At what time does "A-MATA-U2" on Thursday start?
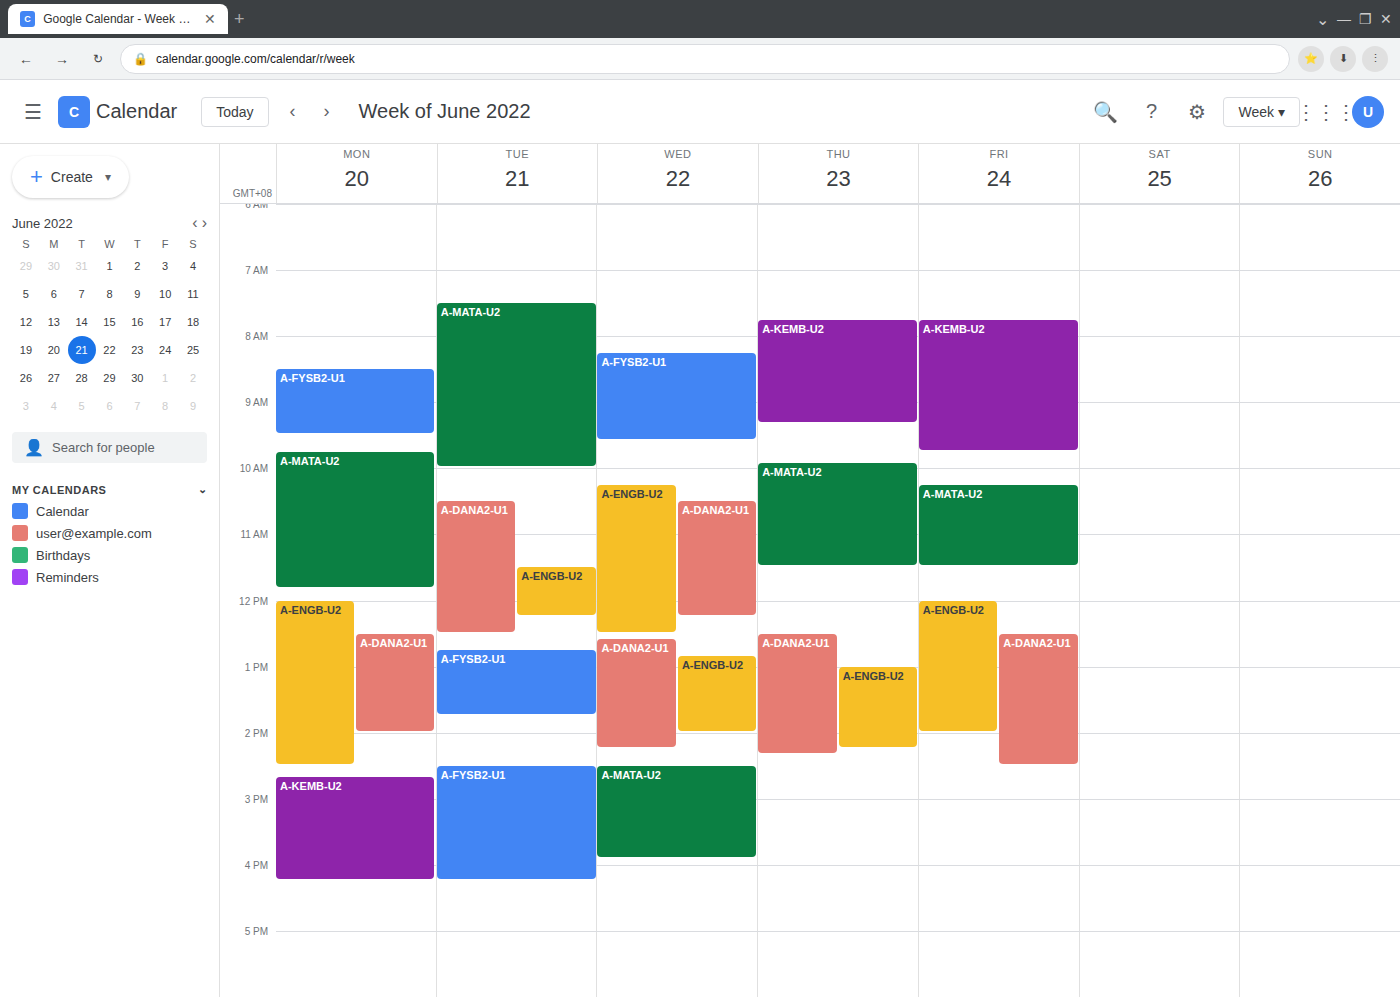
9:55 AM